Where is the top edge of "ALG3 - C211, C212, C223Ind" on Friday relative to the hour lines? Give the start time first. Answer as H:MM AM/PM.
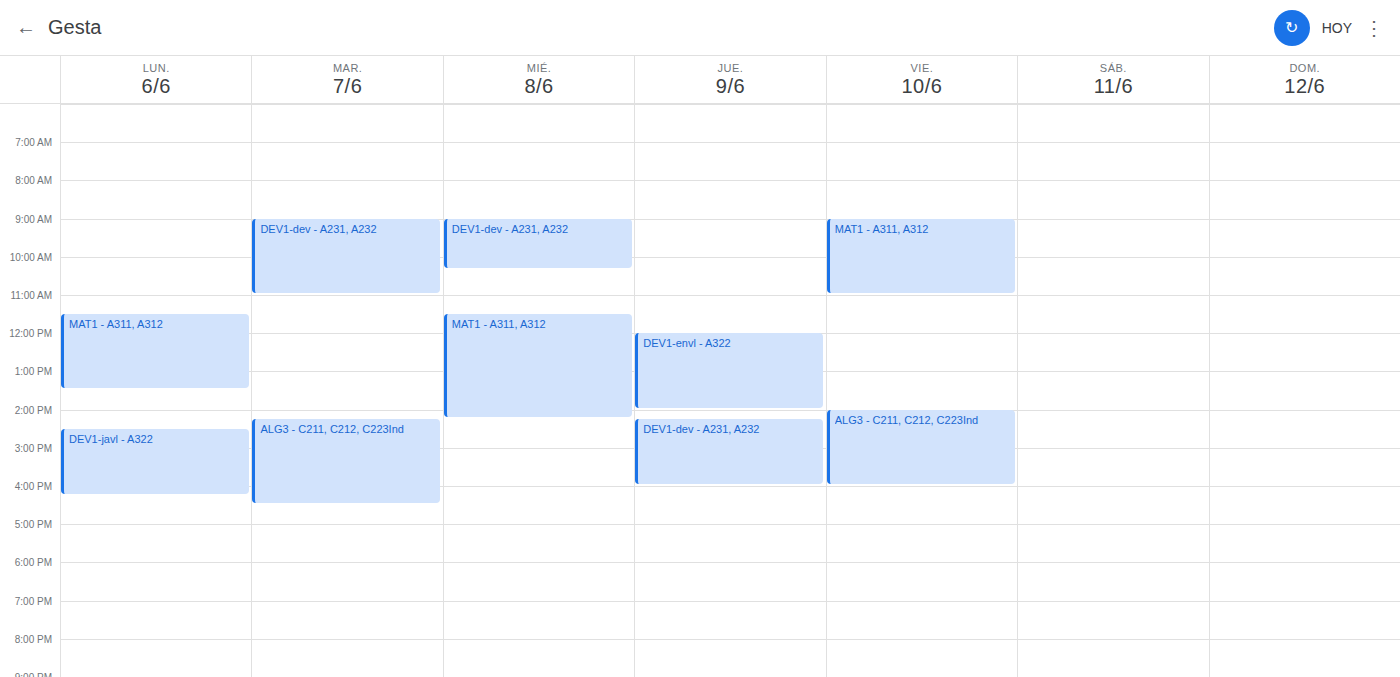
2:00 PM -- exactly on the 2 PM line.